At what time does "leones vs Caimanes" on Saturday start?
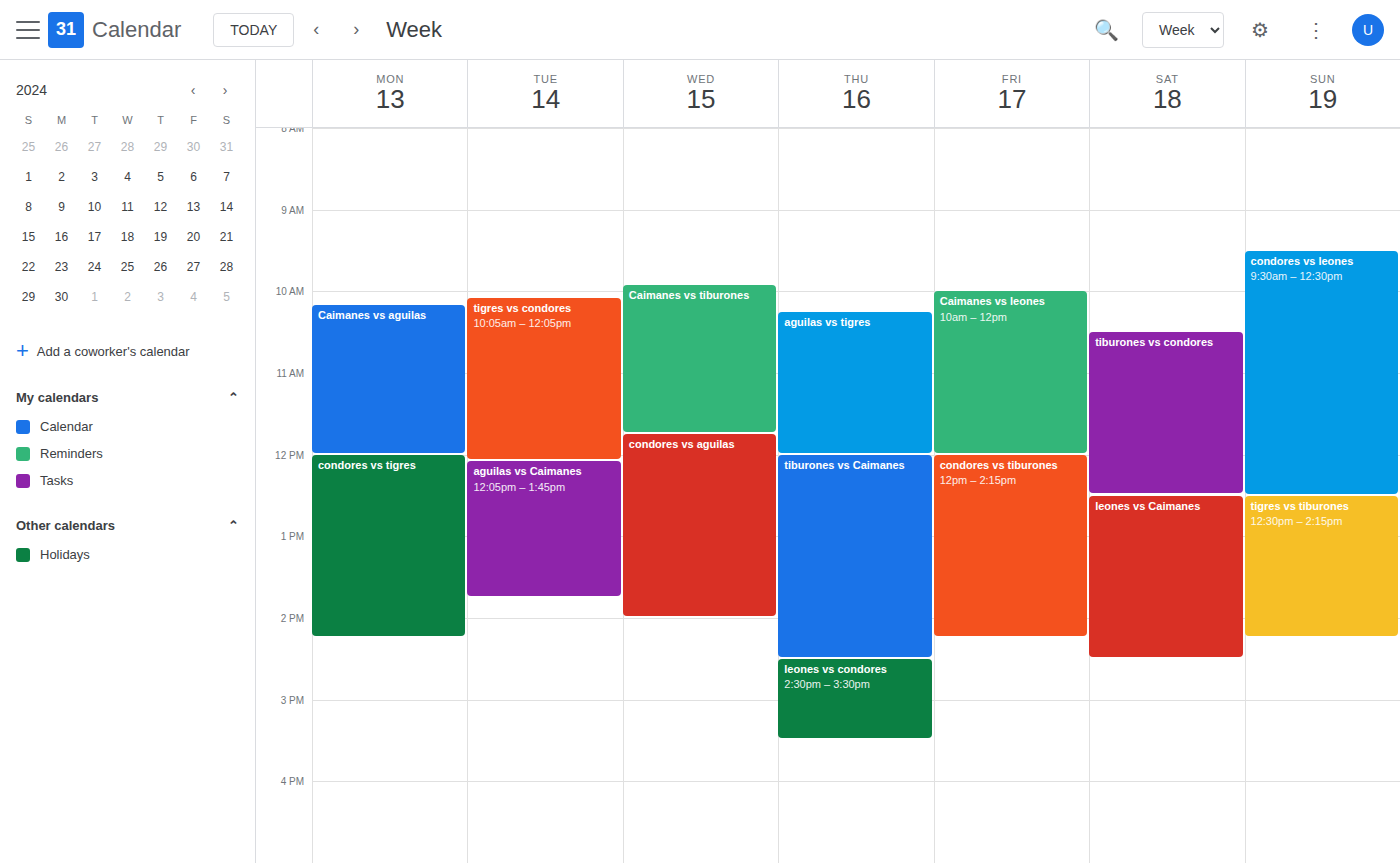
12:30 PM